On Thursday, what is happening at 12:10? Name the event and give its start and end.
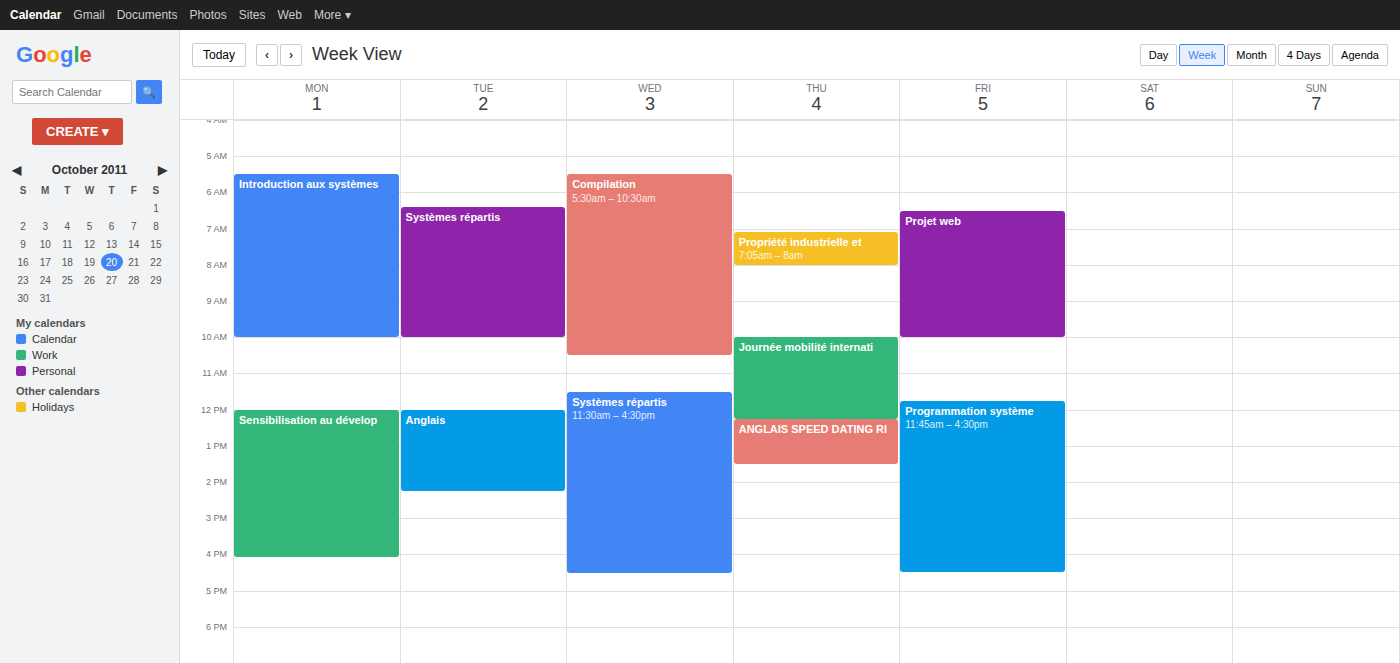
"Journée mobilité internati", 10:00 to 12:15